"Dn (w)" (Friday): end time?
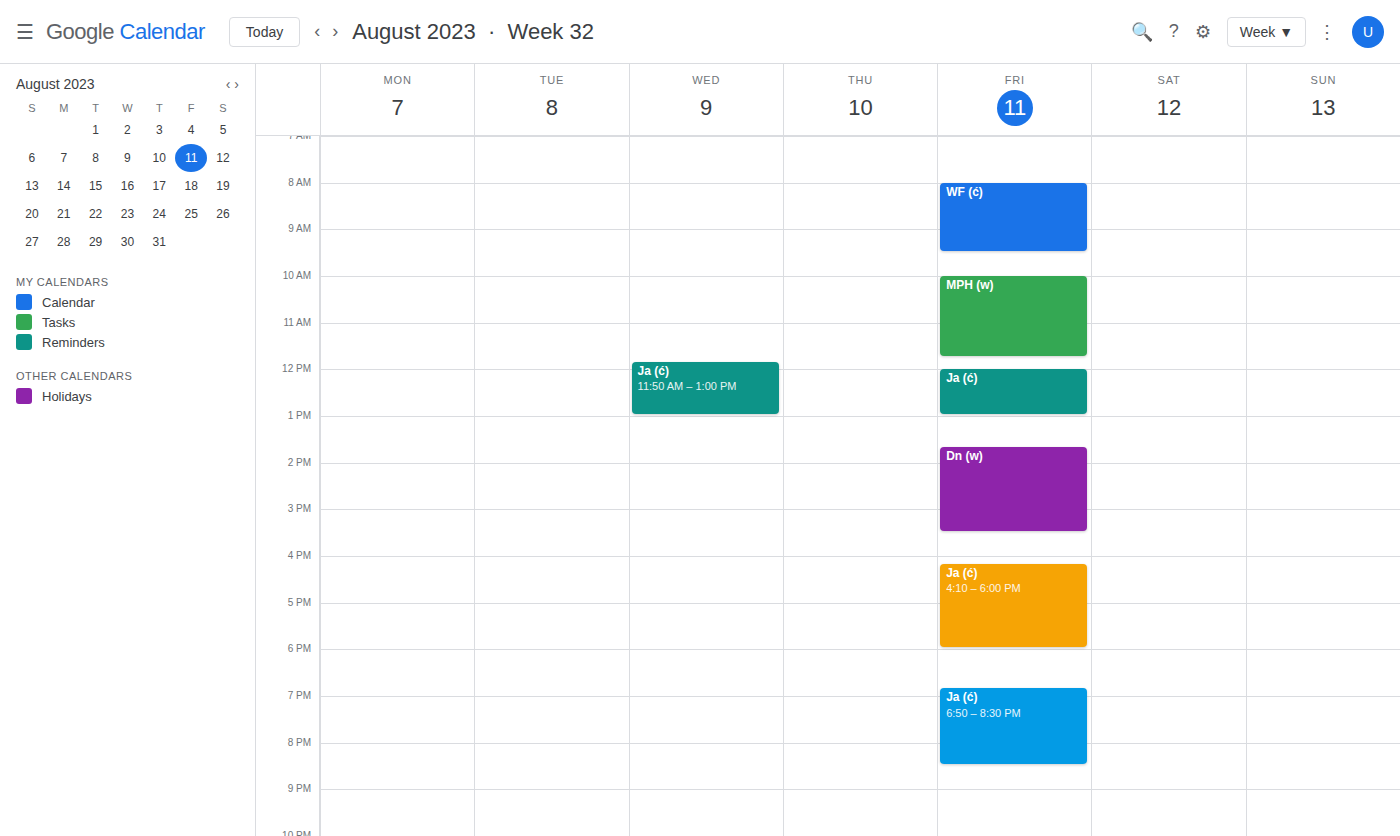
3:30 PM